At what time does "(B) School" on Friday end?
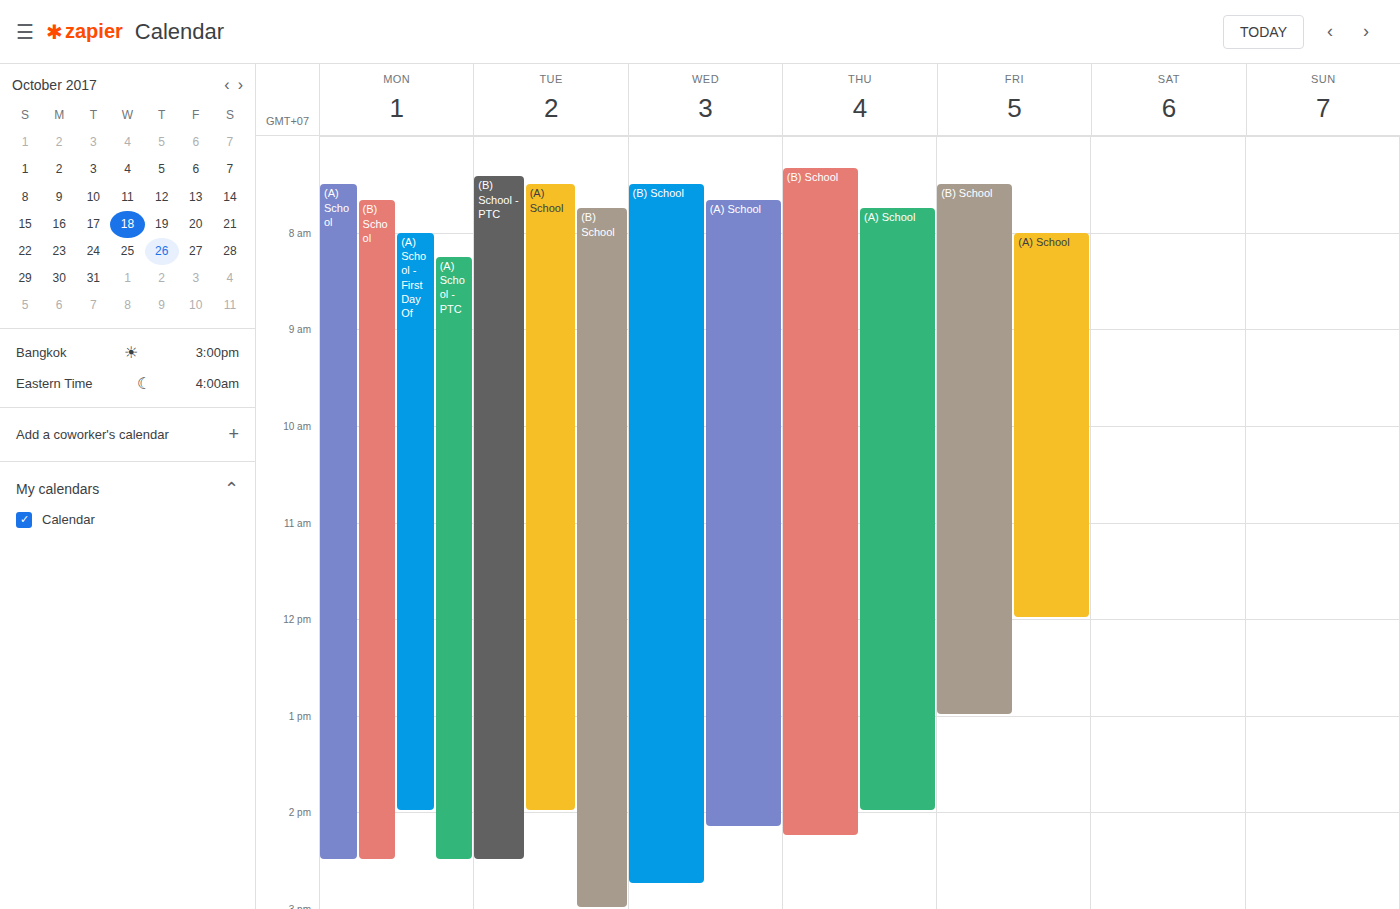
1:00 PM